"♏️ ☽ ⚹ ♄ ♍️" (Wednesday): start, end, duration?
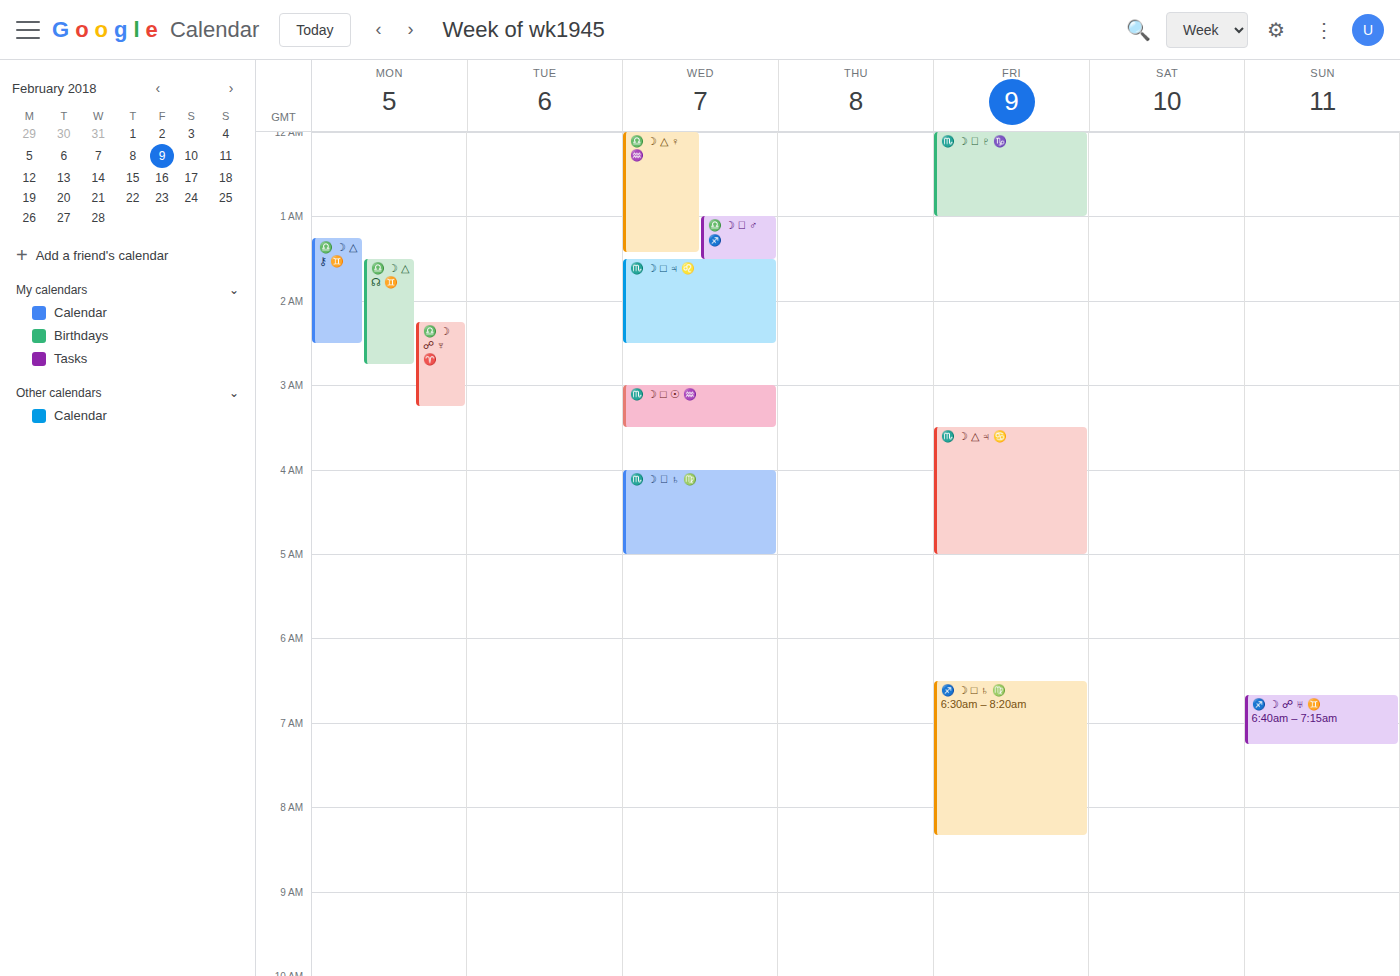
4:00 AM to 5:00 AM, 1 hour